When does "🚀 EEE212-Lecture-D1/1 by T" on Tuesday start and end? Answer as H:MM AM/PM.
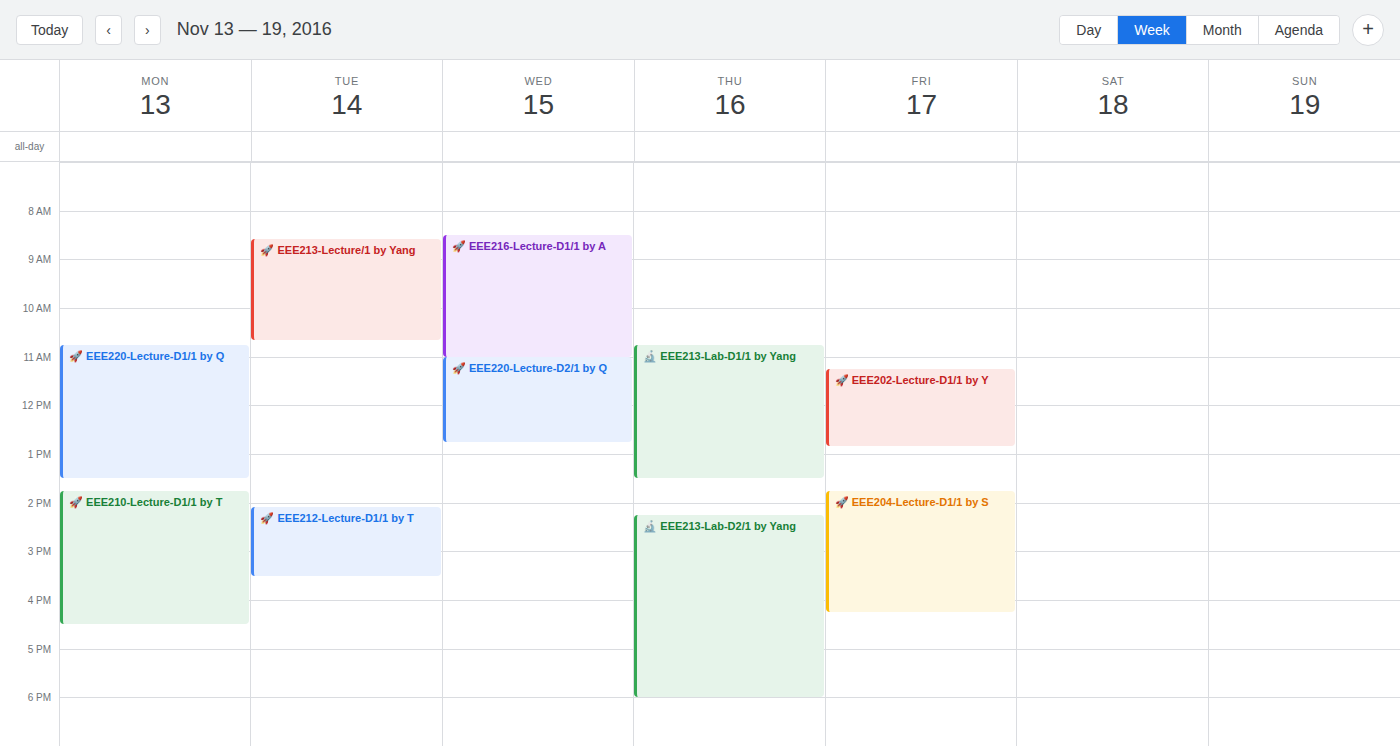
2:05 PM to 3:30 PM